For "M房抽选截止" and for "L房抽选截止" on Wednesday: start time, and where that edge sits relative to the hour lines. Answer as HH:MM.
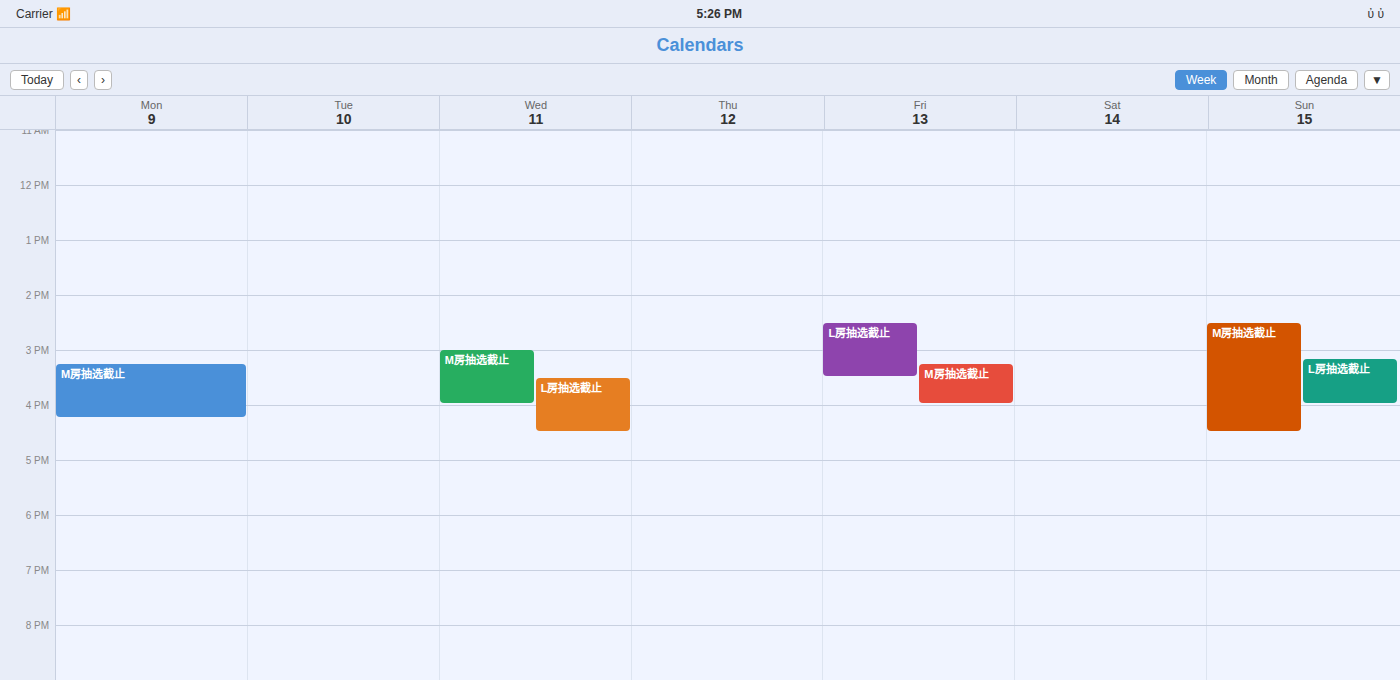
"M房抽选截止": 15:00, exactly on the 15:00 line. "L房抽选截止": 15:30, halfway between the 15:00 and 16:00 lines.